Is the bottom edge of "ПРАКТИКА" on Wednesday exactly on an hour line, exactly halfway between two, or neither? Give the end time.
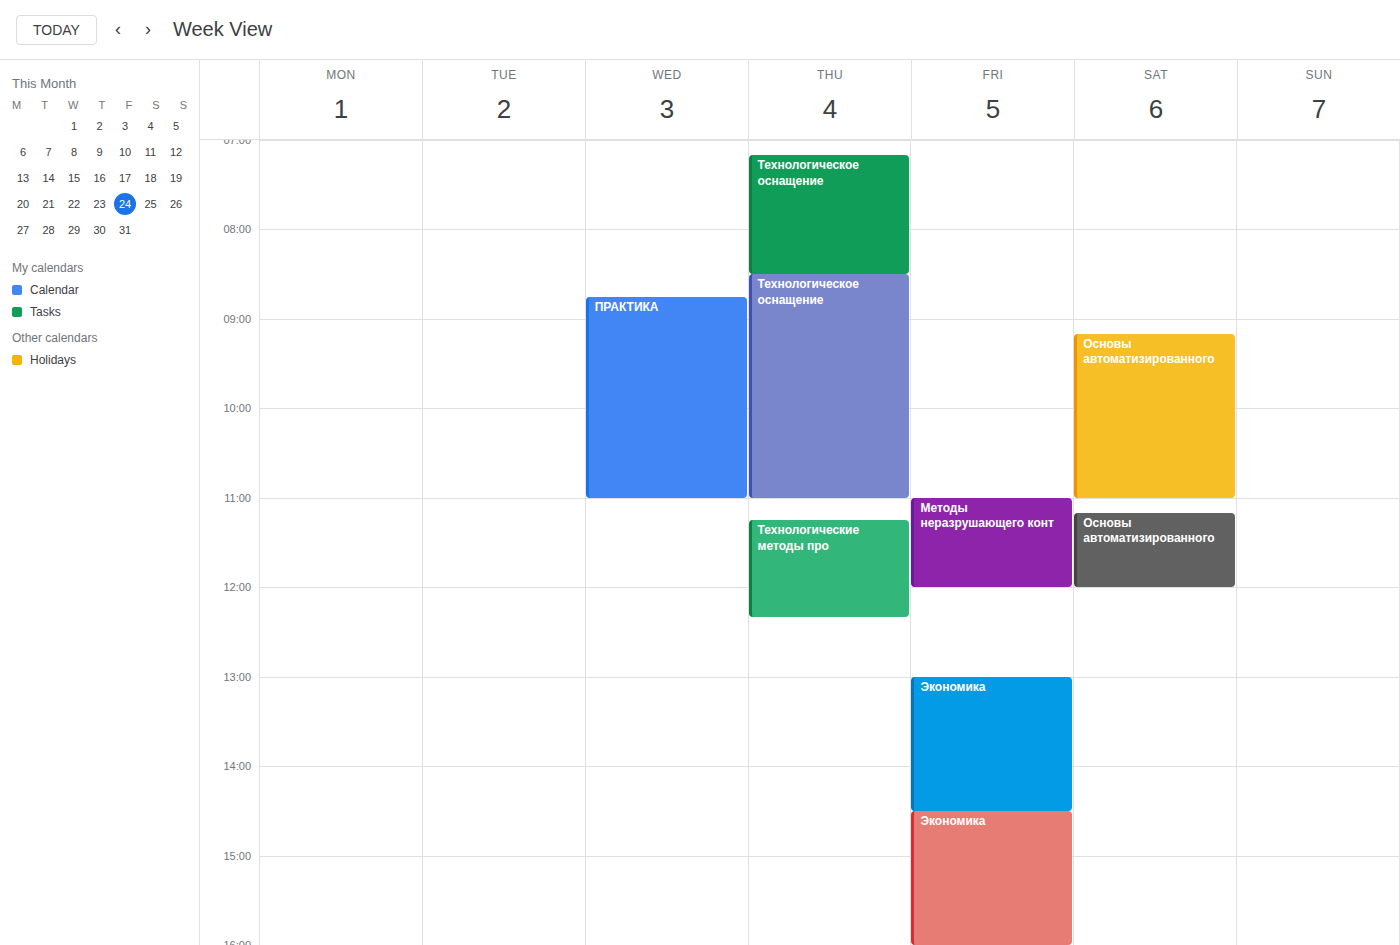
11:00 AM -- exactly on the 11 AM line.